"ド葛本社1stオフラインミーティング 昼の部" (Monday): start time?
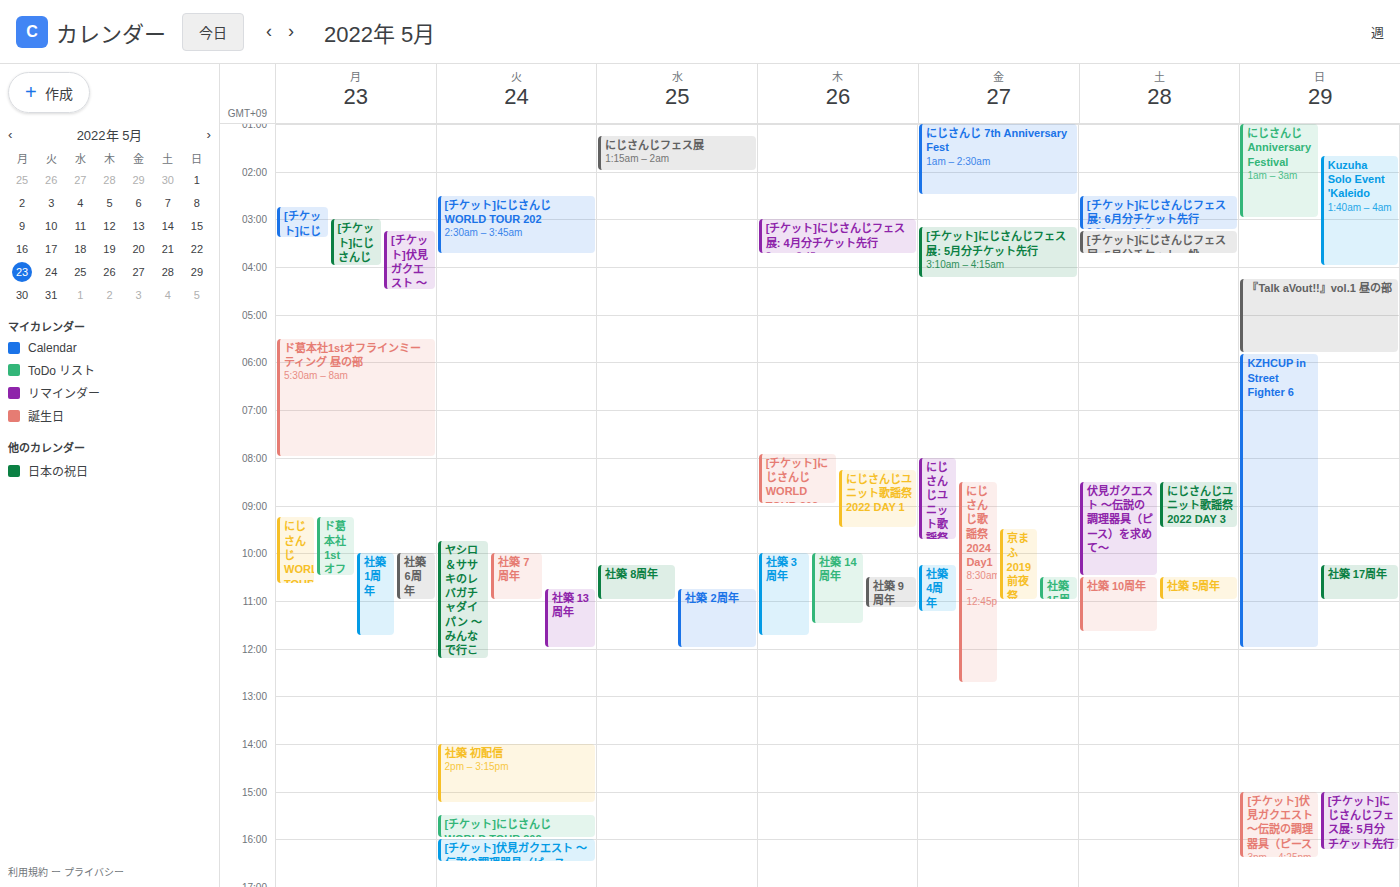
5:30 AM